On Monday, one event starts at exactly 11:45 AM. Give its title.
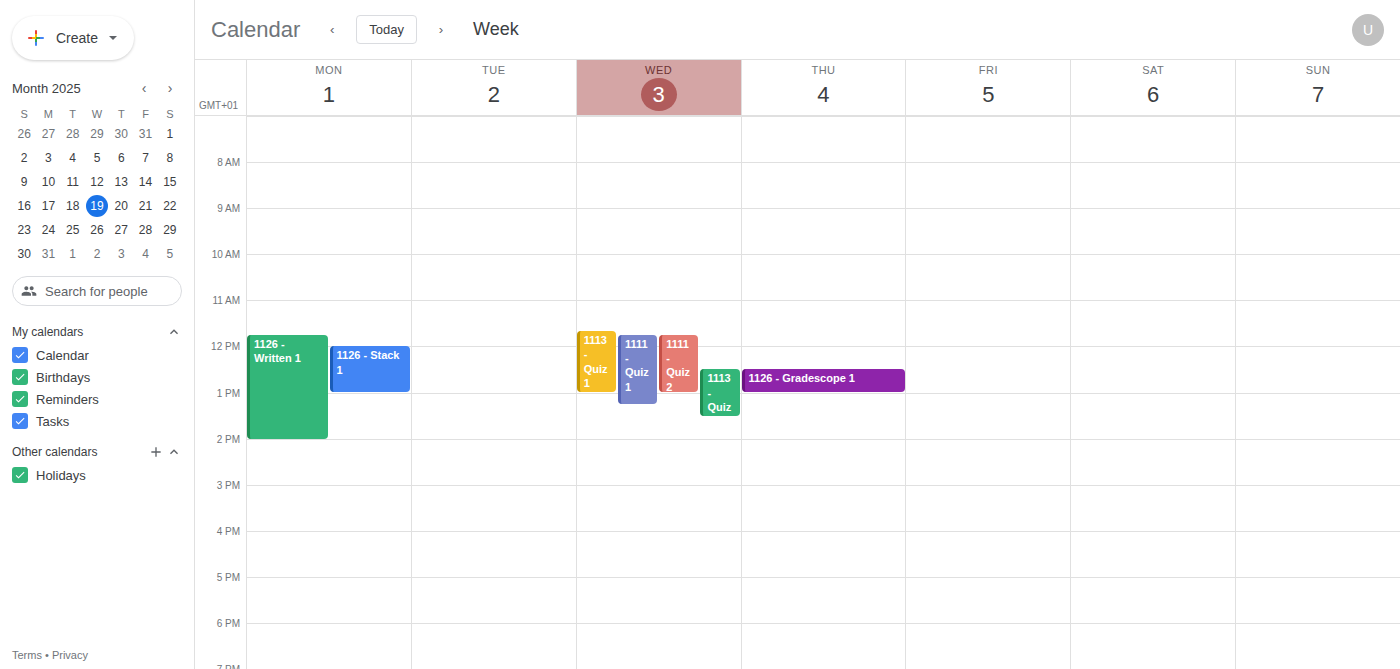
"1126 - Written 1"